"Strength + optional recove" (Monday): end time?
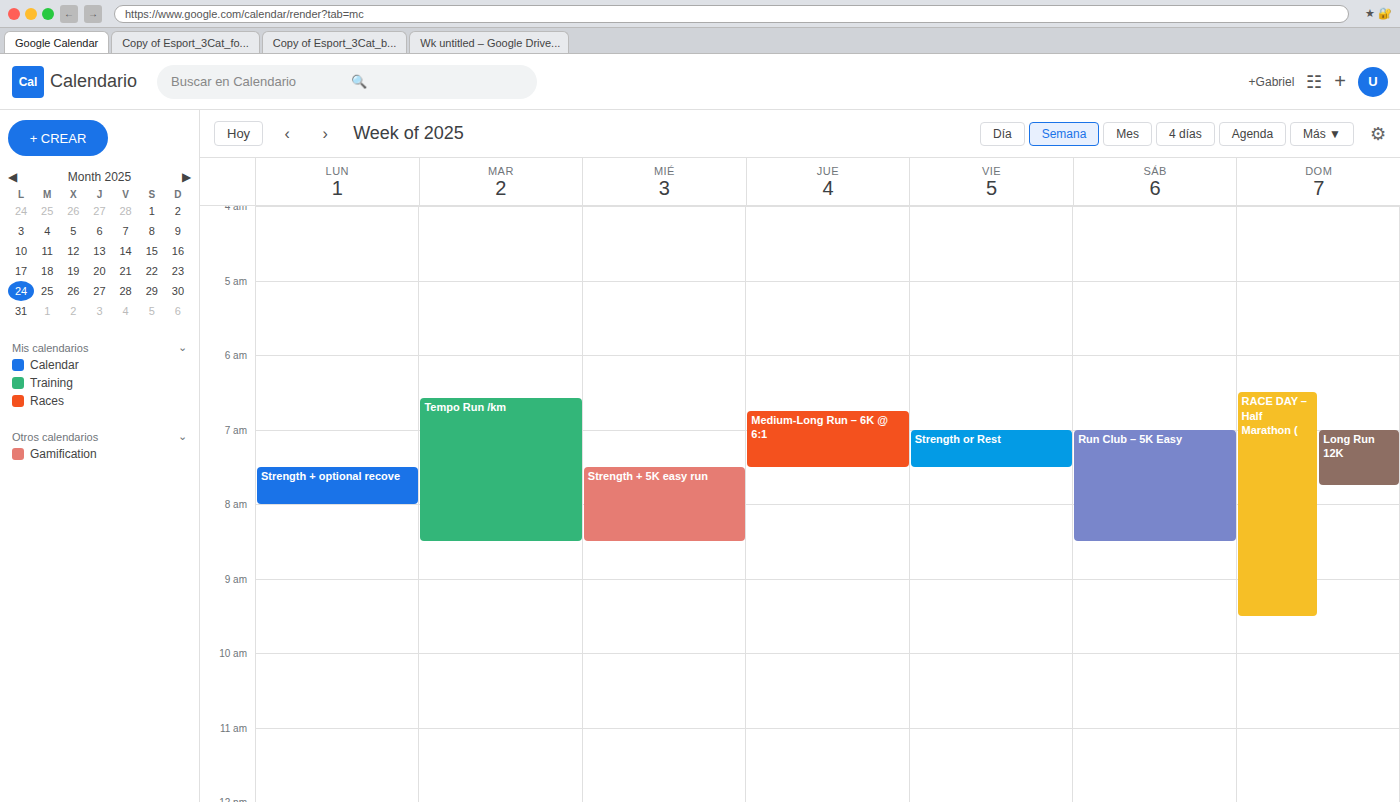
8:00 AM